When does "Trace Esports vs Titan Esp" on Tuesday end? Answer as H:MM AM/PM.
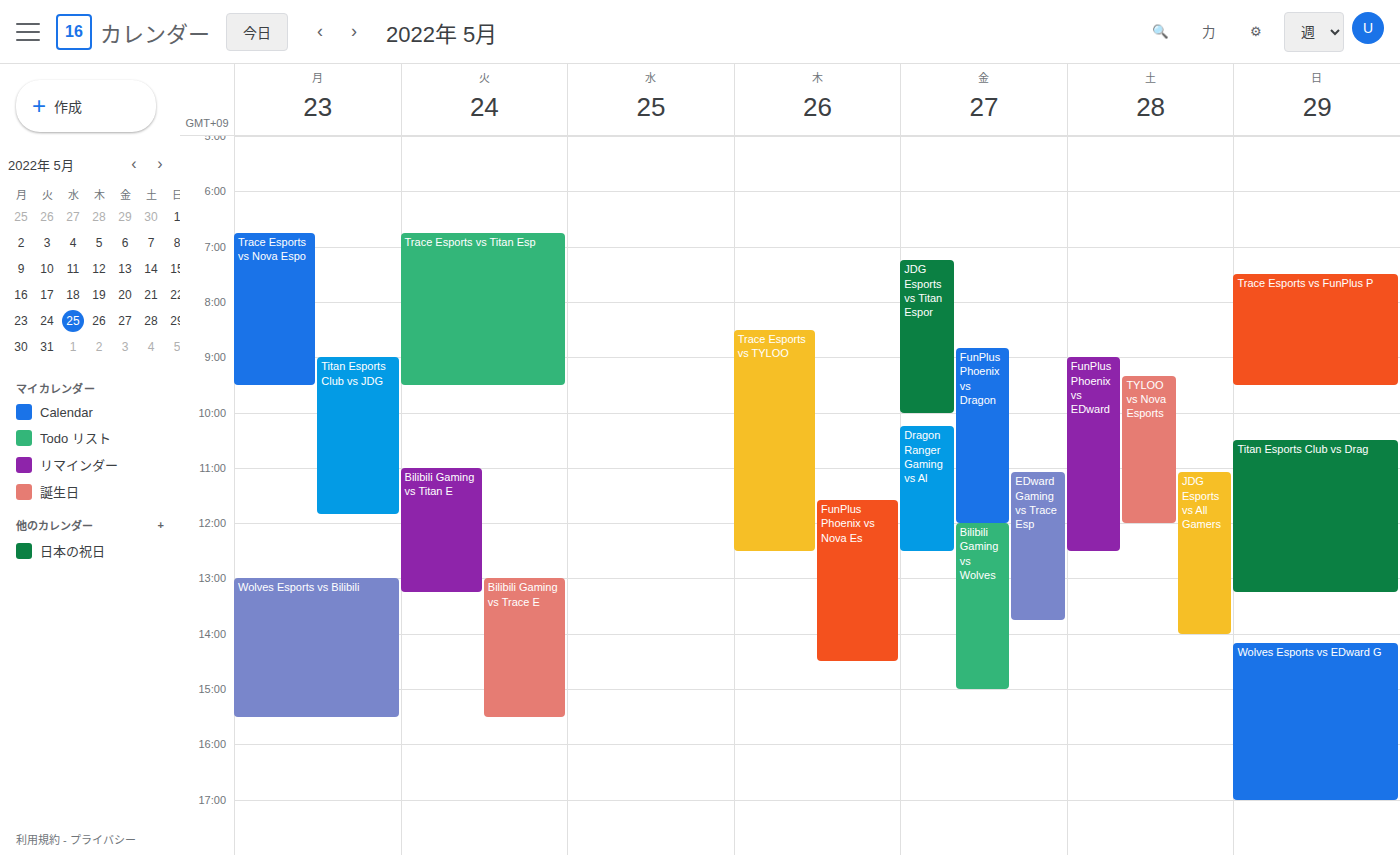
9:30 AM